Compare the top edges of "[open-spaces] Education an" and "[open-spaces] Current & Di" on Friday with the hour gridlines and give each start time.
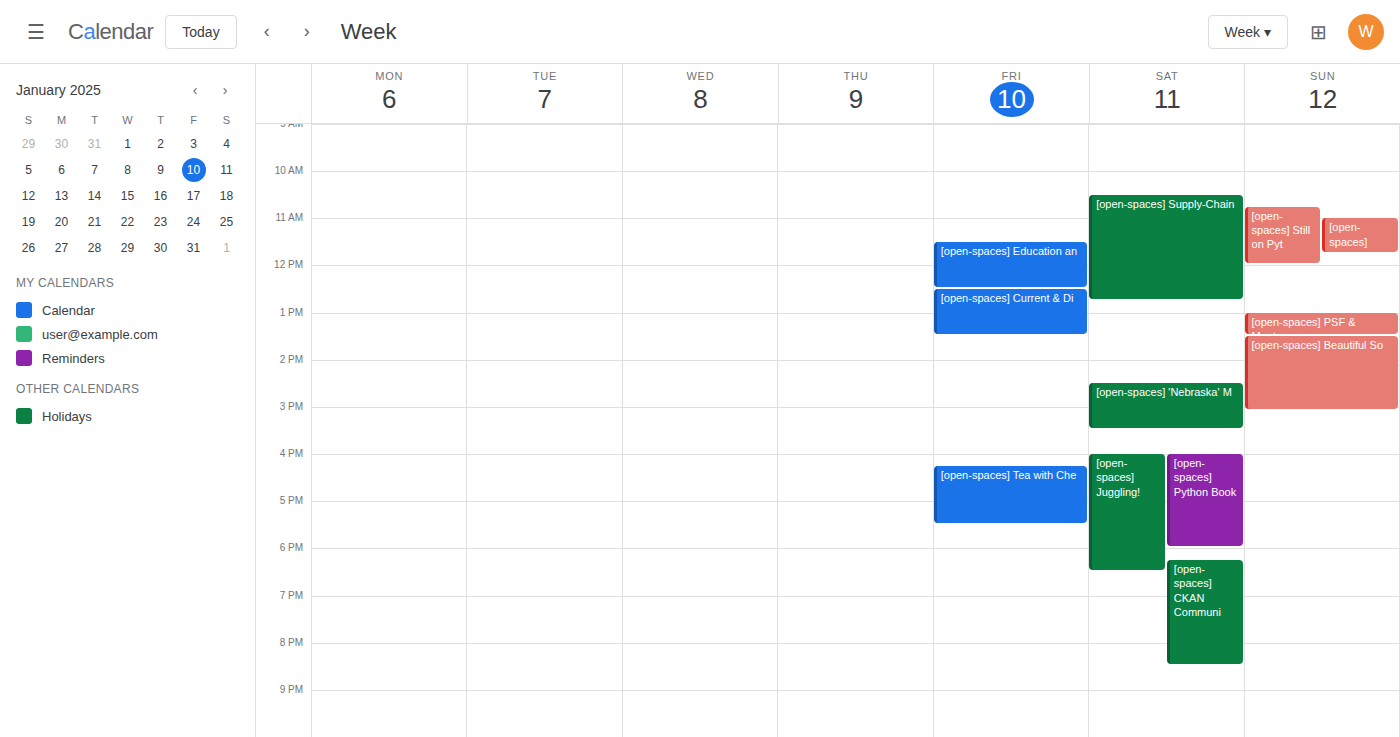
"[open-spaces] Education an": 11:30 AM, halfway between the 11 AM and 12 PM lines. "[open-spaces] Current & Di": 12:30 PM, halfway between the 12 PM and 1 PM lines.